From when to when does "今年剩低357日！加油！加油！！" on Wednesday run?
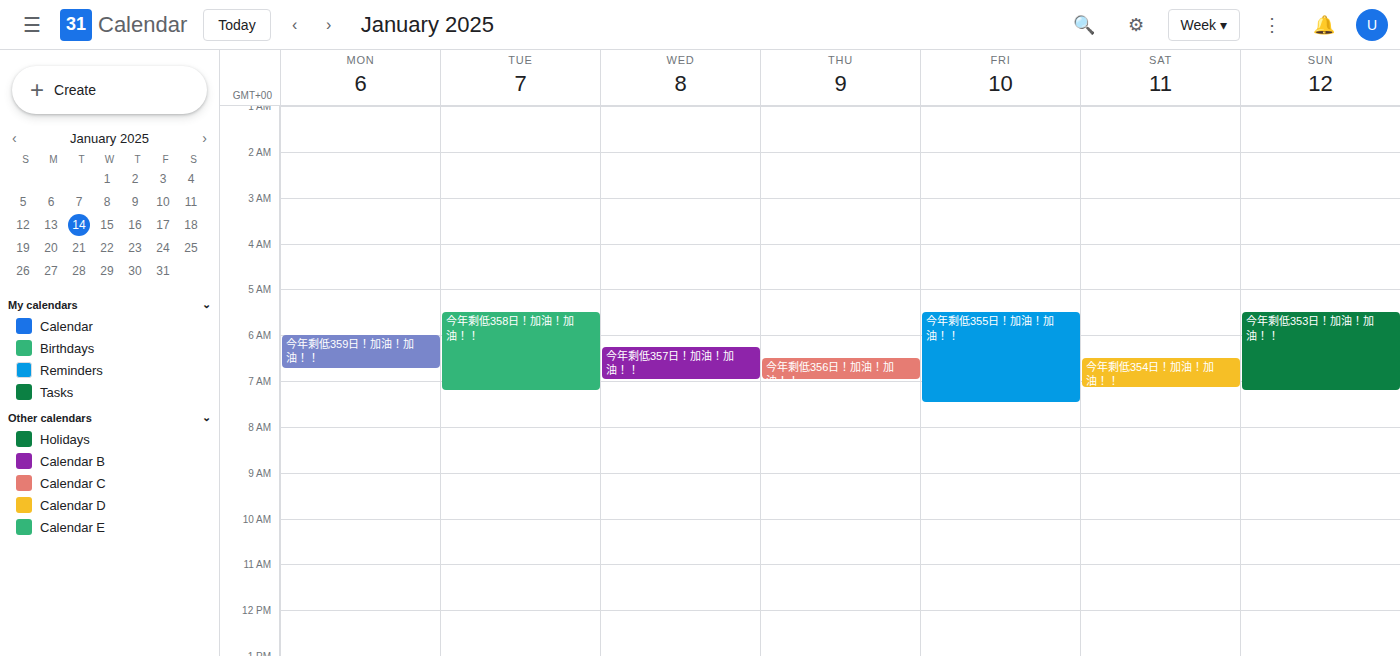
6:15 AM to 7:00 AM